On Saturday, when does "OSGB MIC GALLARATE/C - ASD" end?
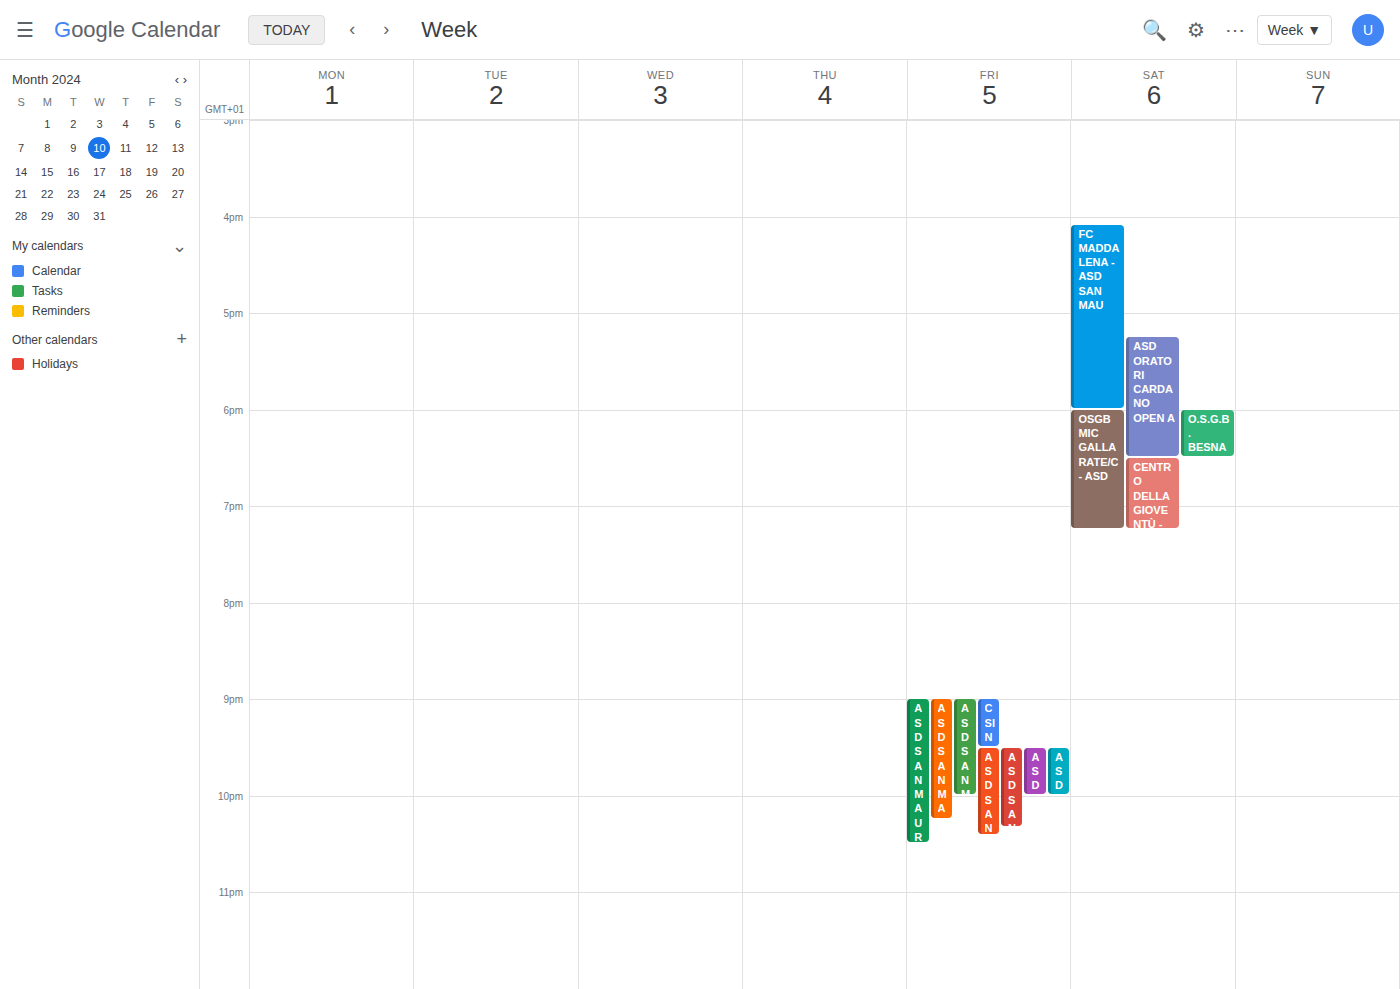
7:15 PM